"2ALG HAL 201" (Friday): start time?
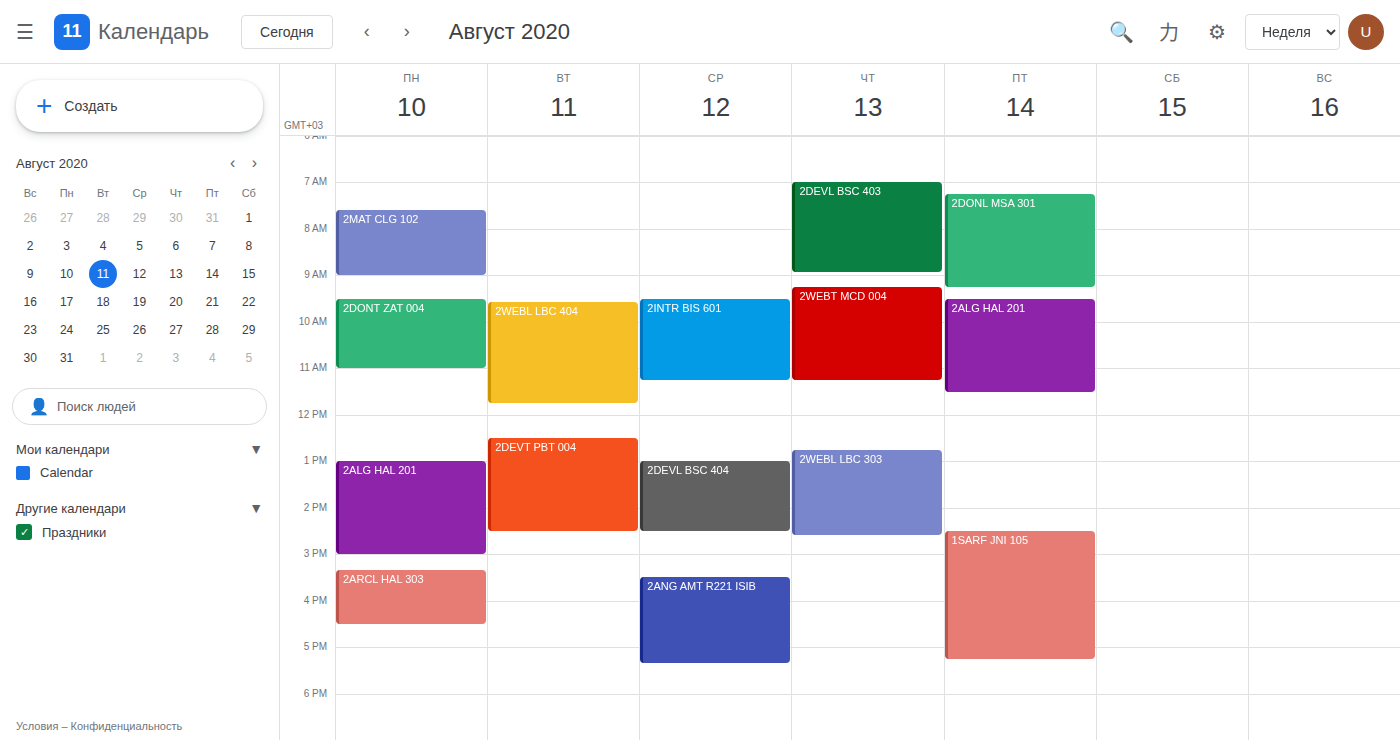
09:30